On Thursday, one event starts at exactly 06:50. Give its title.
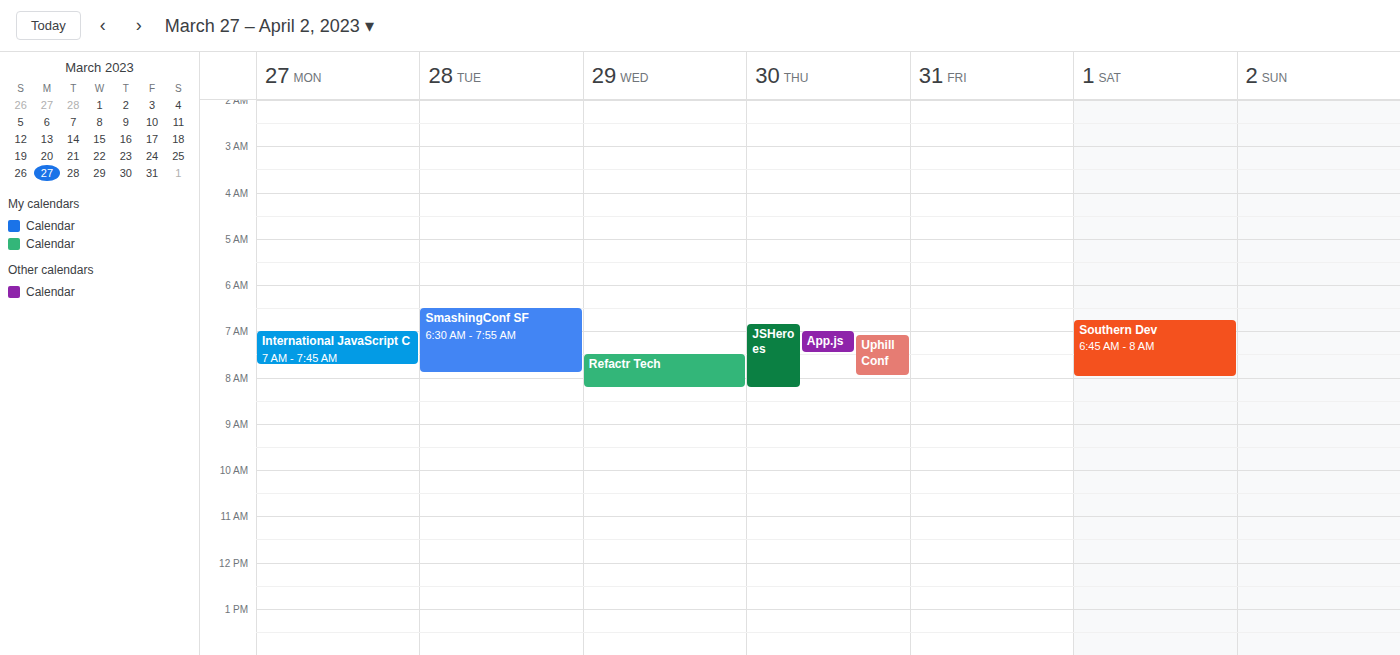
"JSHeroes"